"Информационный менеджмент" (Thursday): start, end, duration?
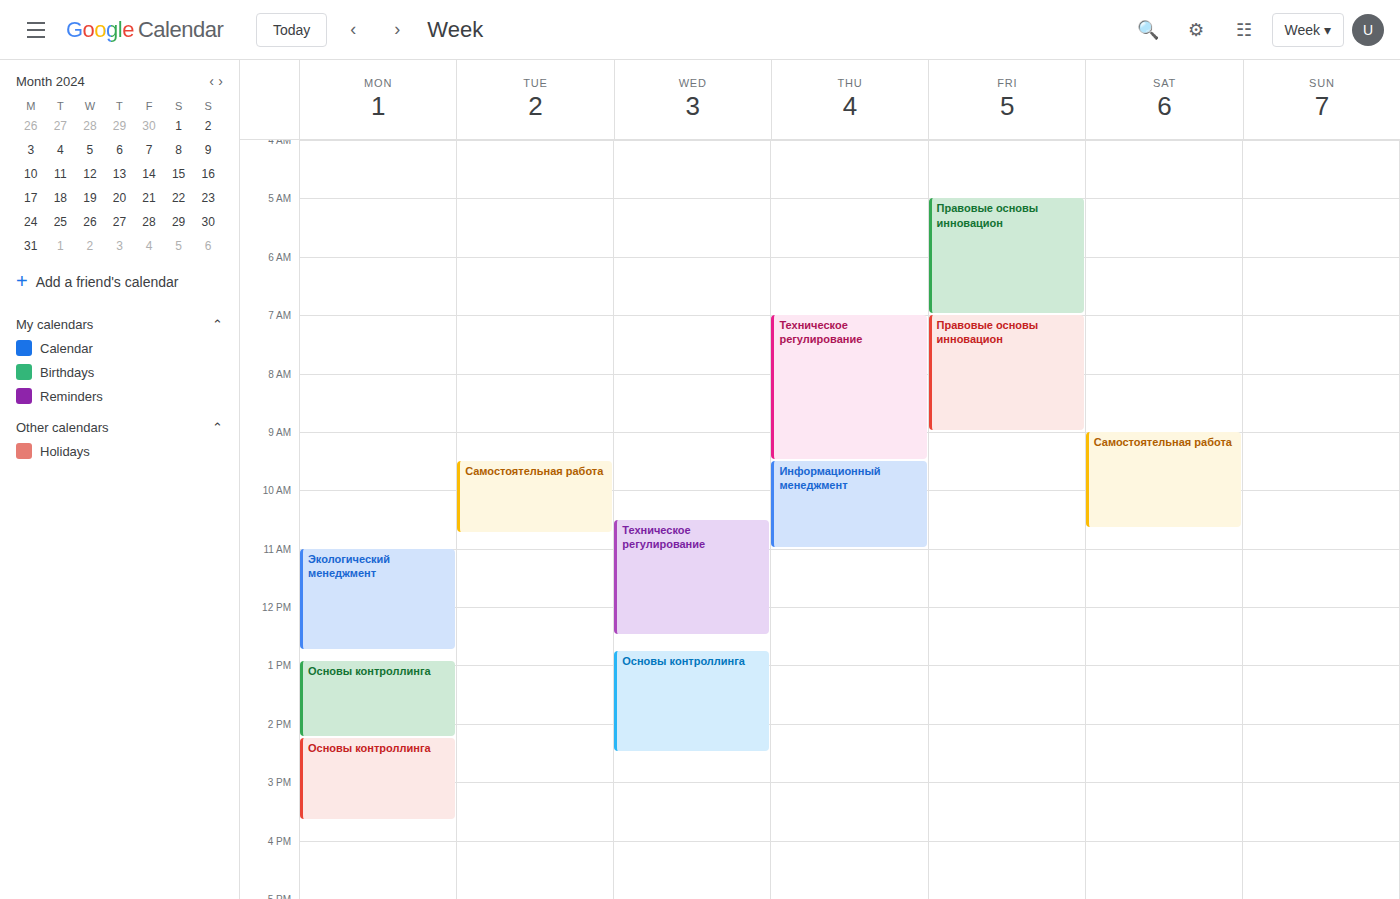
9:30 AM to 11:00 AM, 1 hour 30 minutes